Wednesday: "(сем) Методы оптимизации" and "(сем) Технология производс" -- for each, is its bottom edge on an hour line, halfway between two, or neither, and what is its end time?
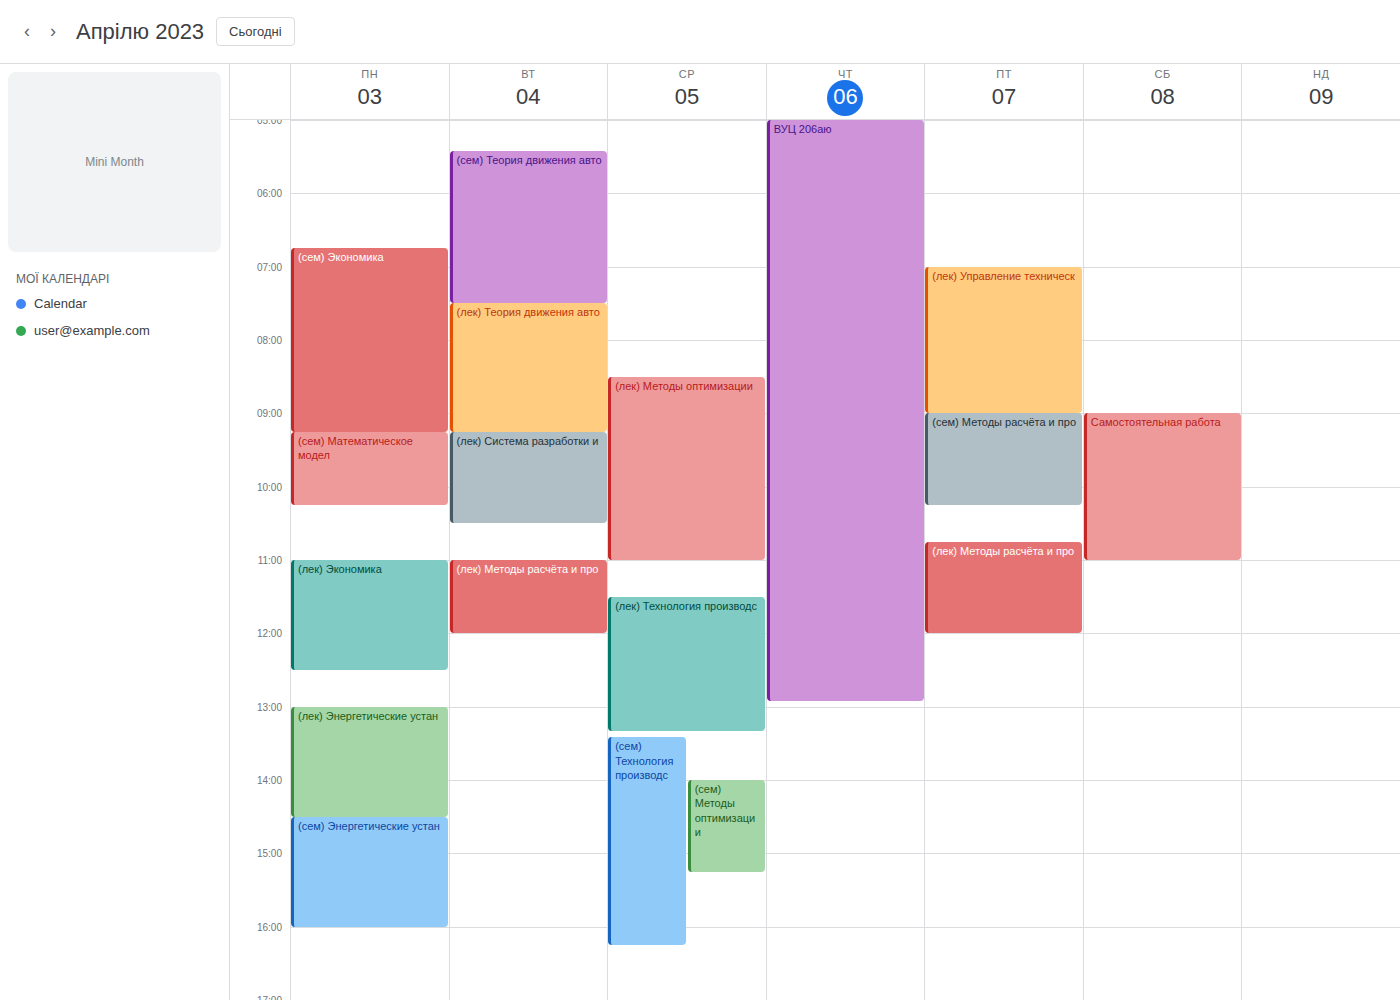
"(сем) Методы оптимизации": 3:15 PM, neither: a quarter of the way from the 3 PM line to the 4 PM line. "(сем) Технология производс": 4:15 PM, neither: a quarter of the way from the 4 PM line to the 5 PM line.